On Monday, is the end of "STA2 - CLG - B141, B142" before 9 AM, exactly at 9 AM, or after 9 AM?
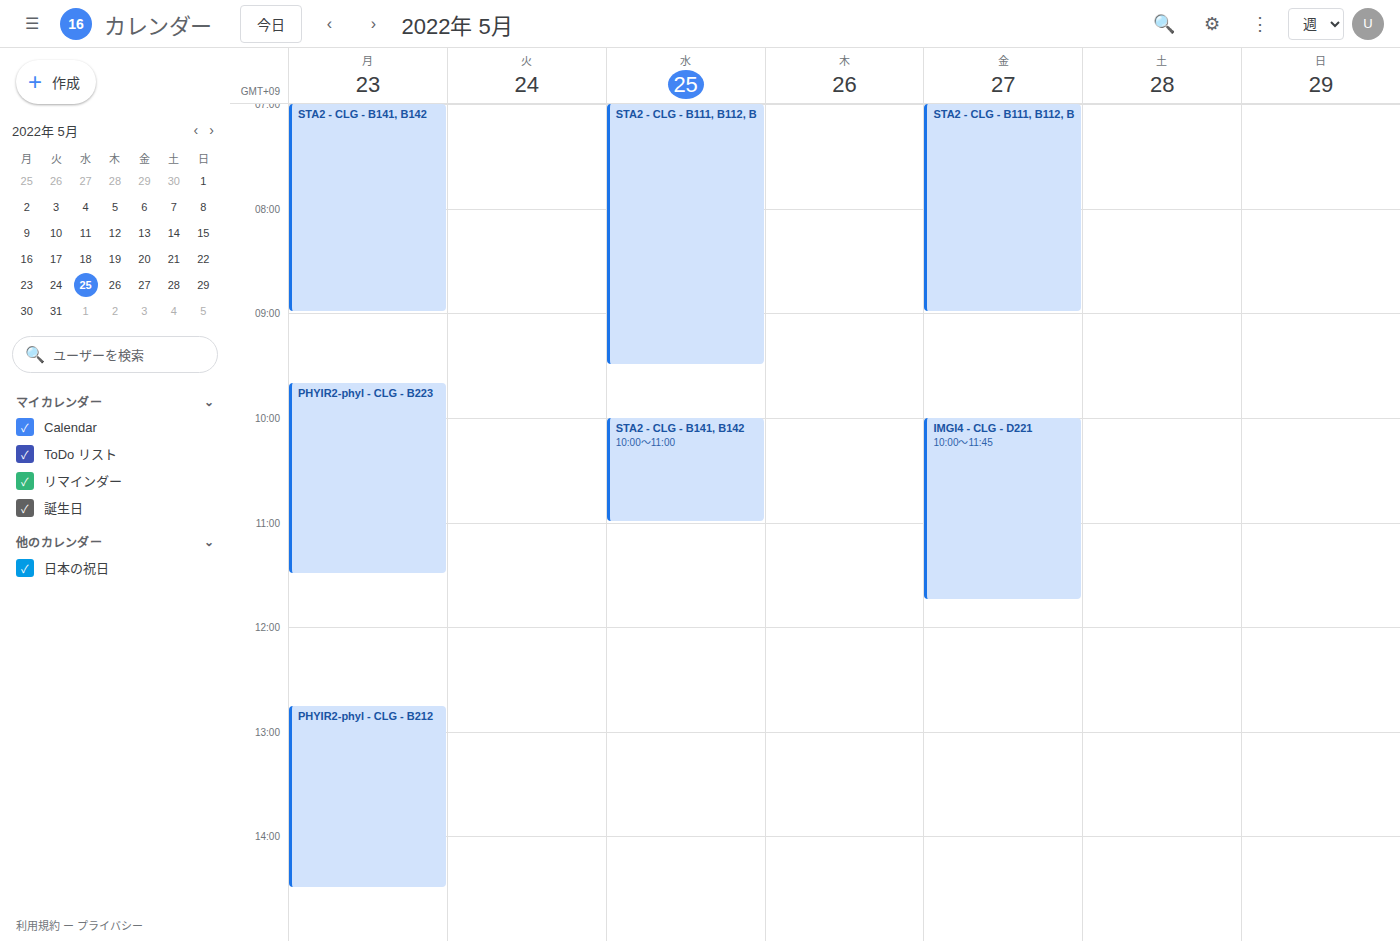
9:00 AM -- exactly at 9 AM, on the 9 AM line.